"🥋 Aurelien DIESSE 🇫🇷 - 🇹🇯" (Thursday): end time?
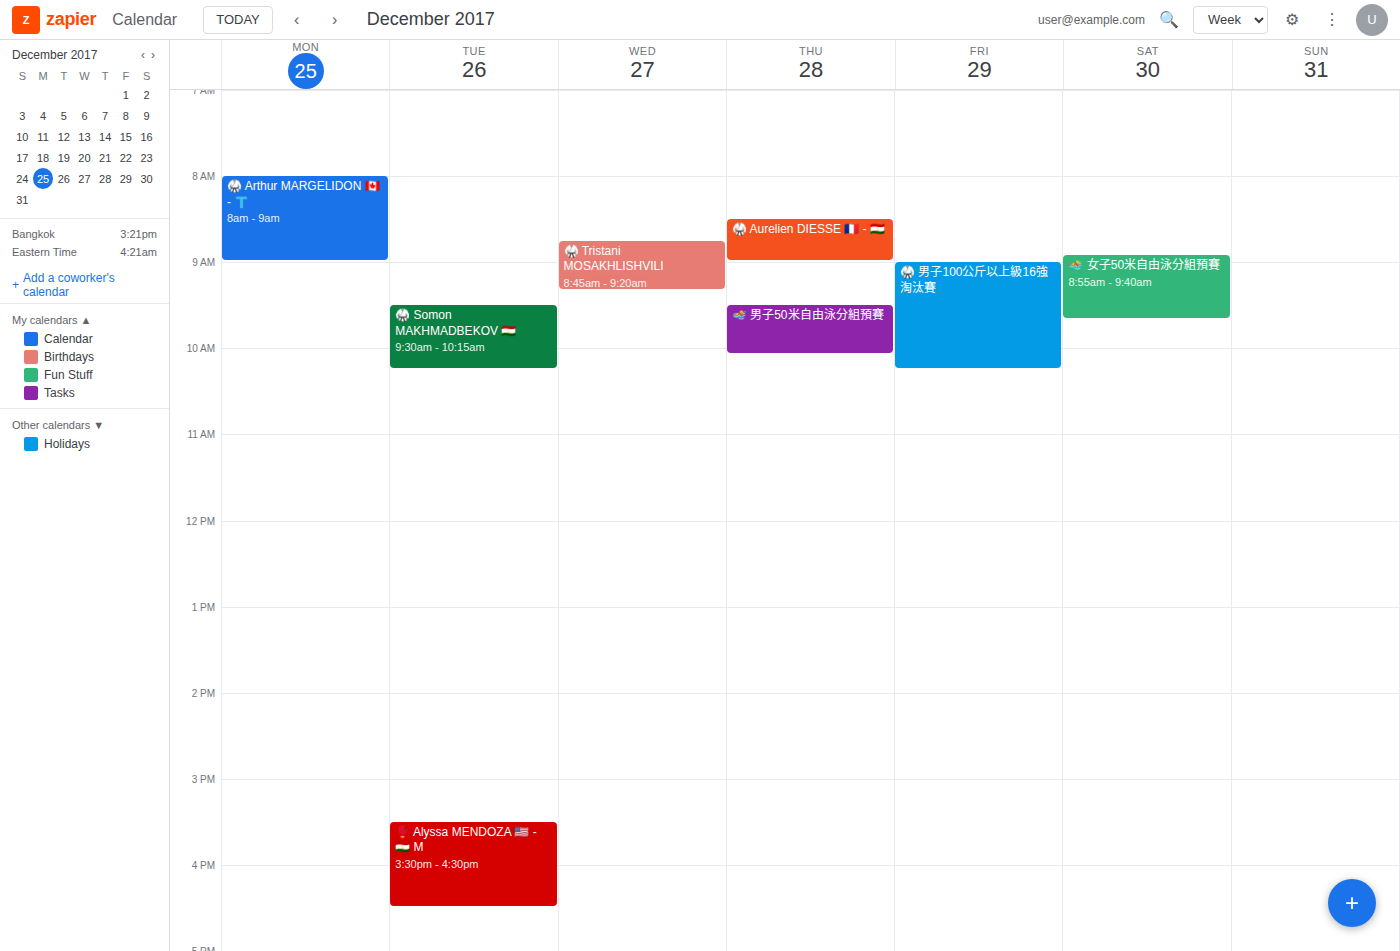
9:00 AM